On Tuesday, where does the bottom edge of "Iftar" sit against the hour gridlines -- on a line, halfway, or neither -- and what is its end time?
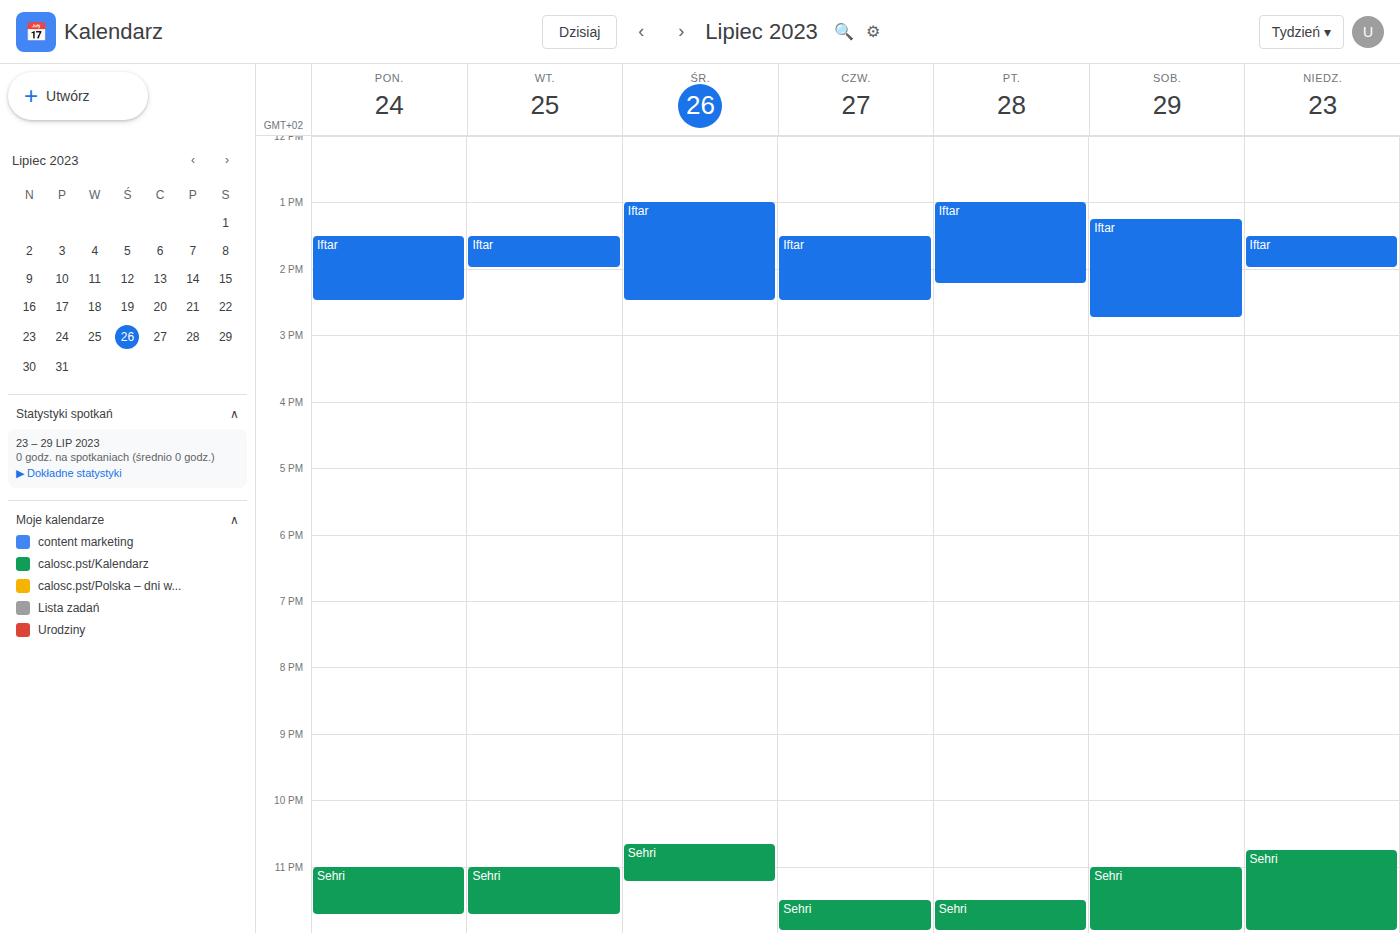
14:00 -- exactly on the 14:00 line.